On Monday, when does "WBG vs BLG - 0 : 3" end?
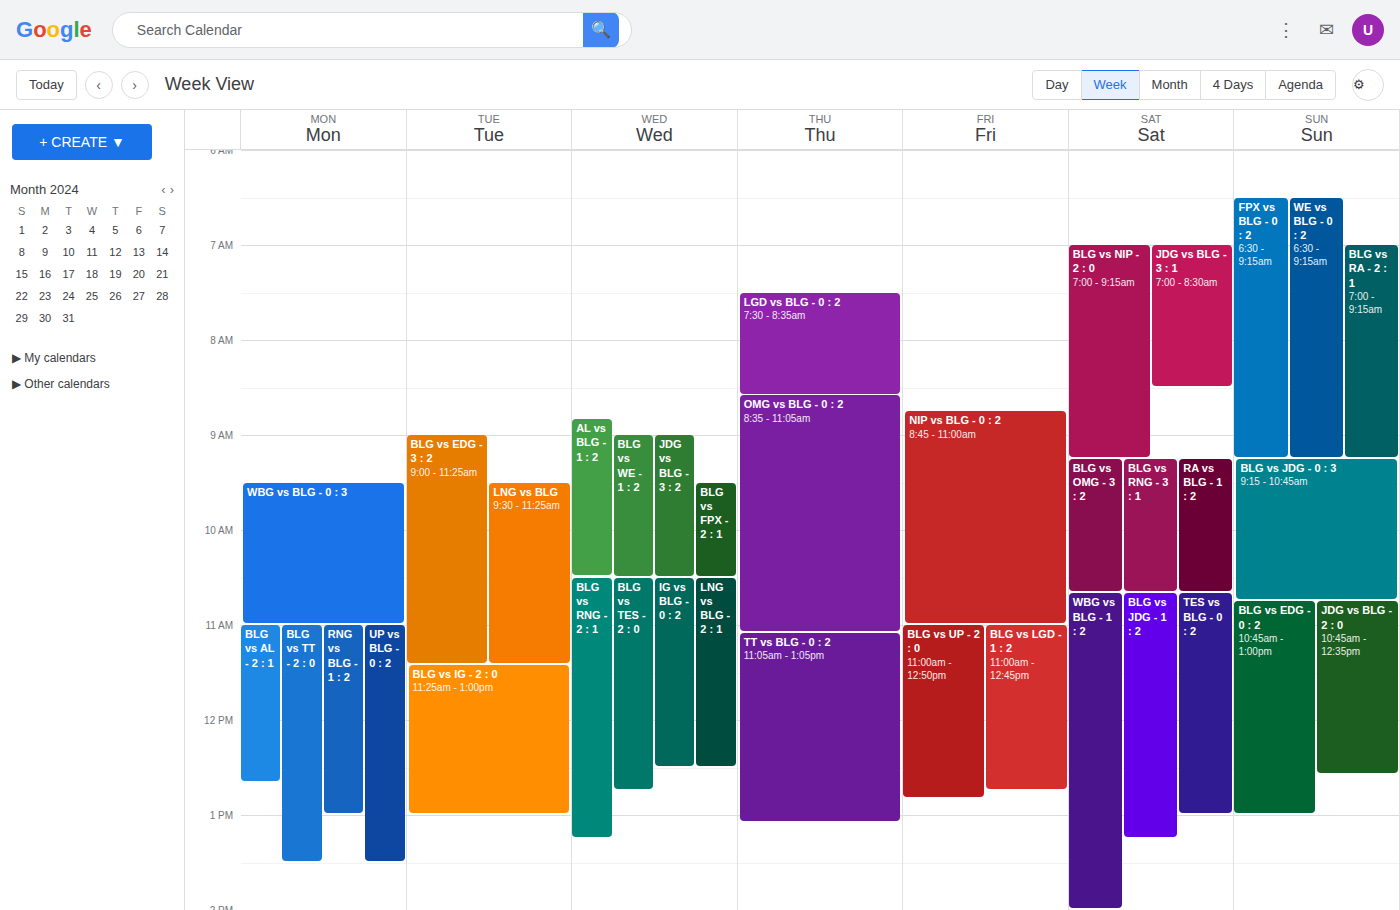
11:00